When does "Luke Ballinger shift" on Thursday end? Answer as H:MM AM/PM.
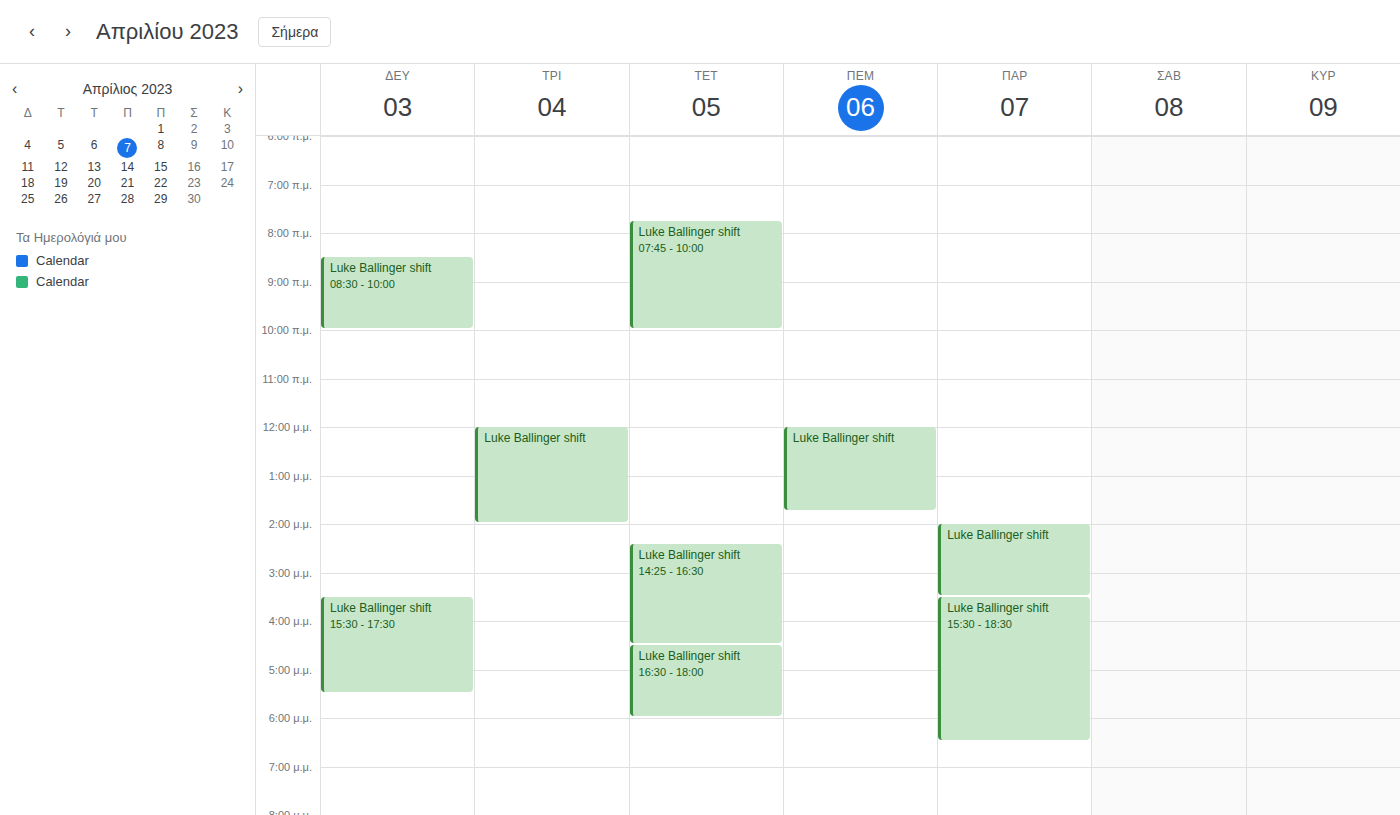
1:45 PM